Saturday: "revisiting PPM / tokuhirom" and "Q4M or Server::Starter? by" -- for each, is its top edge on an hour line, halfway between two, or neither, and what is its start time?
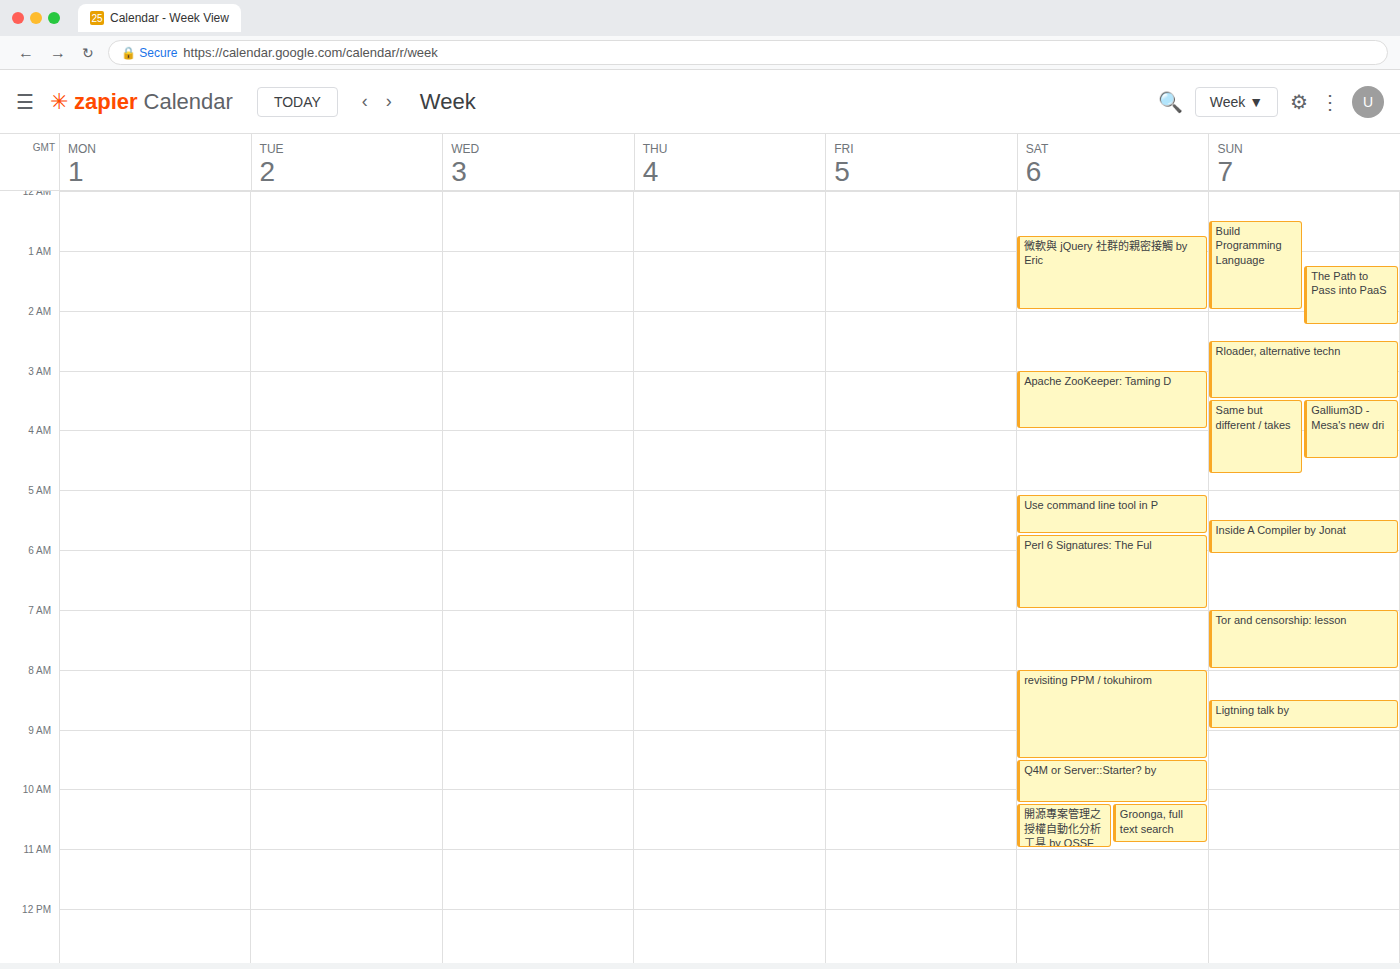
"revisiting PPM / tokuhirom": 8:00 AM, exactly on the 8 AM line. "Q4M or Server::Starter? by": 9:30 AM, halfway between the 9 AM and 10 AM lines.